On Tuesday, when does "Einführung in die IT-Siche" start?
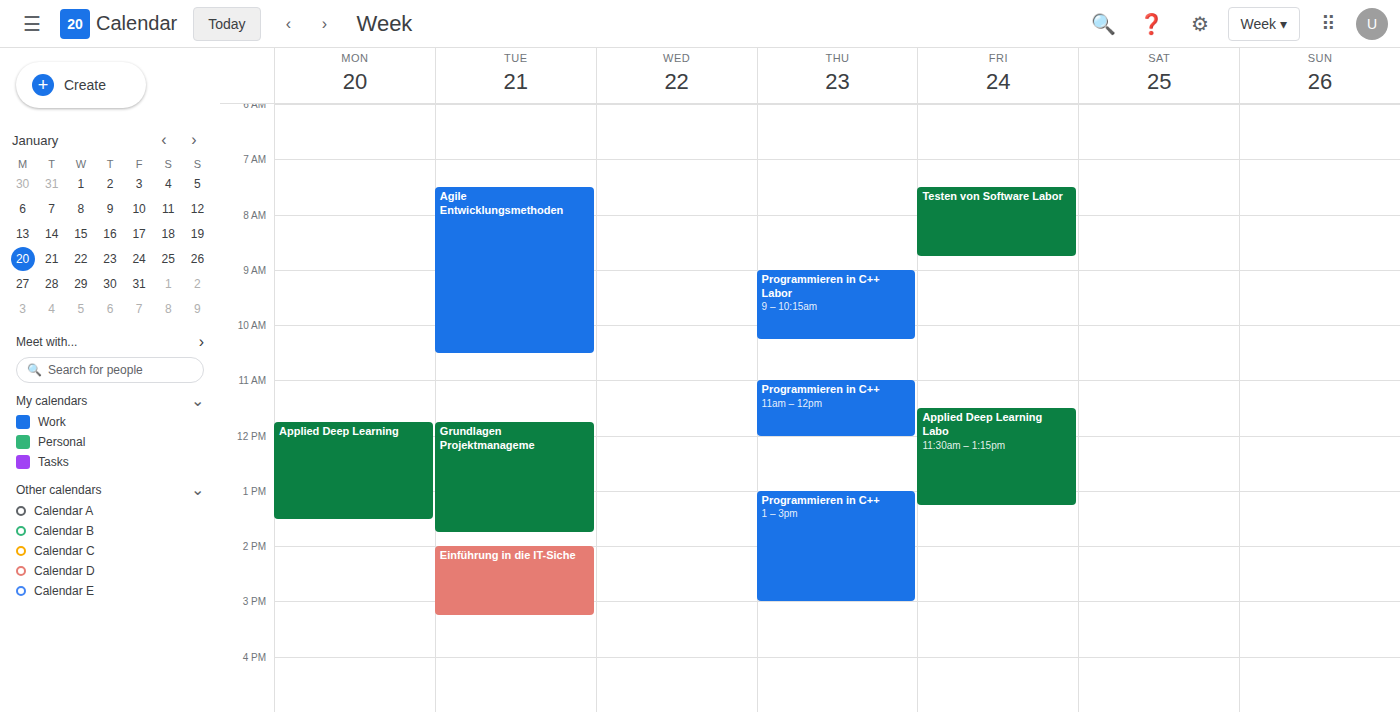
2:00 PM